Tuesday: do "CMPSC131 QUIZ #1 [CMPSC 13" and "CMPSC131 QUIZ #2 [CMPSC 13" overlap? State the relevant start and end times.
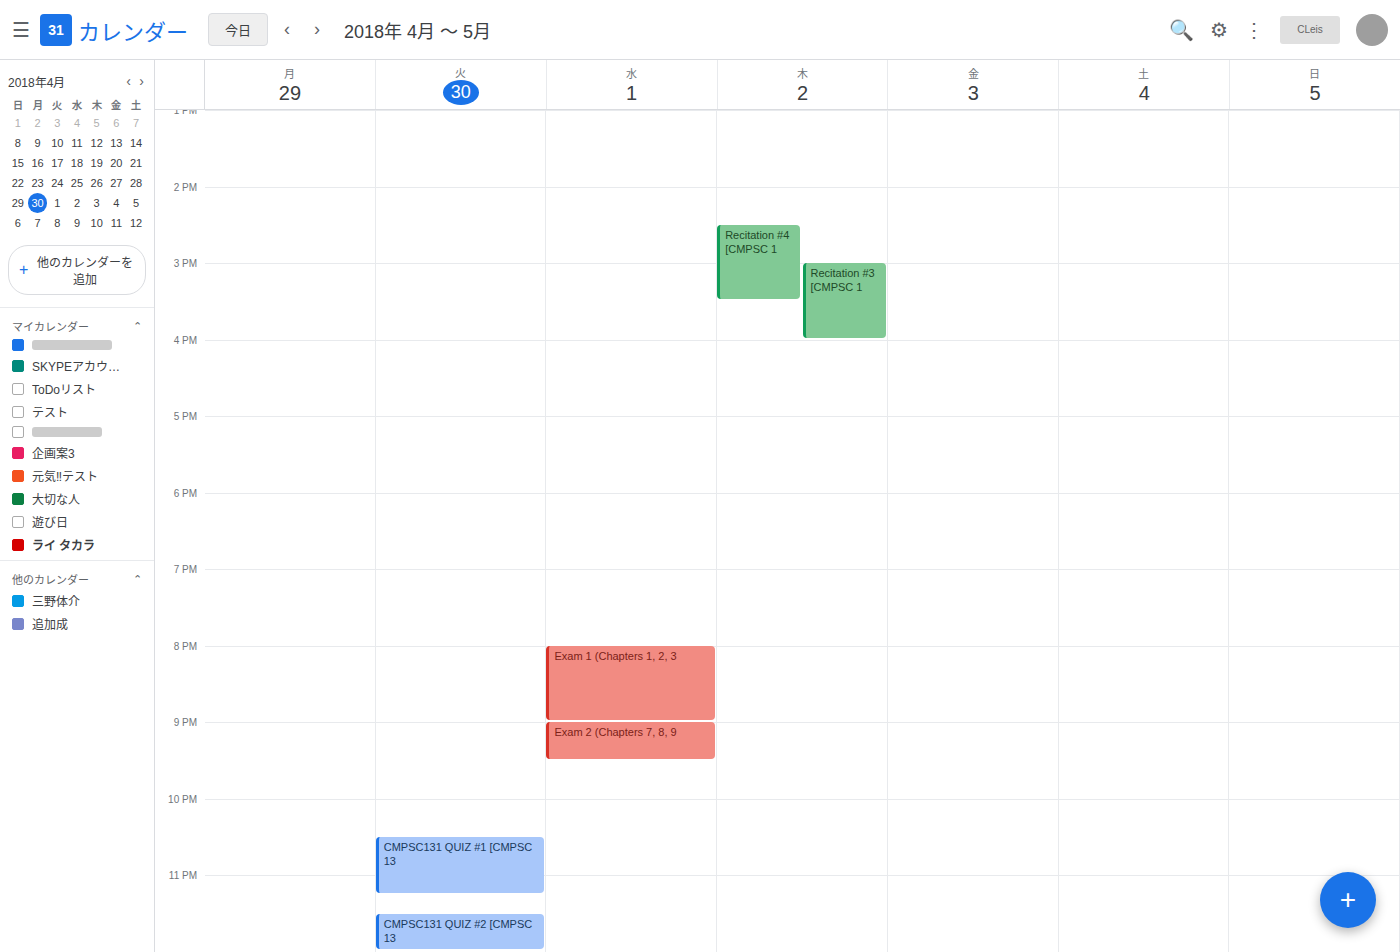
"CMPSC131 QUIZ #1 [CMPSC 13" ends at 11:15 PM and "CMPSC131 QUIZ #2 [CMPSC 13" starts at 11:30 PM -- no overlap.